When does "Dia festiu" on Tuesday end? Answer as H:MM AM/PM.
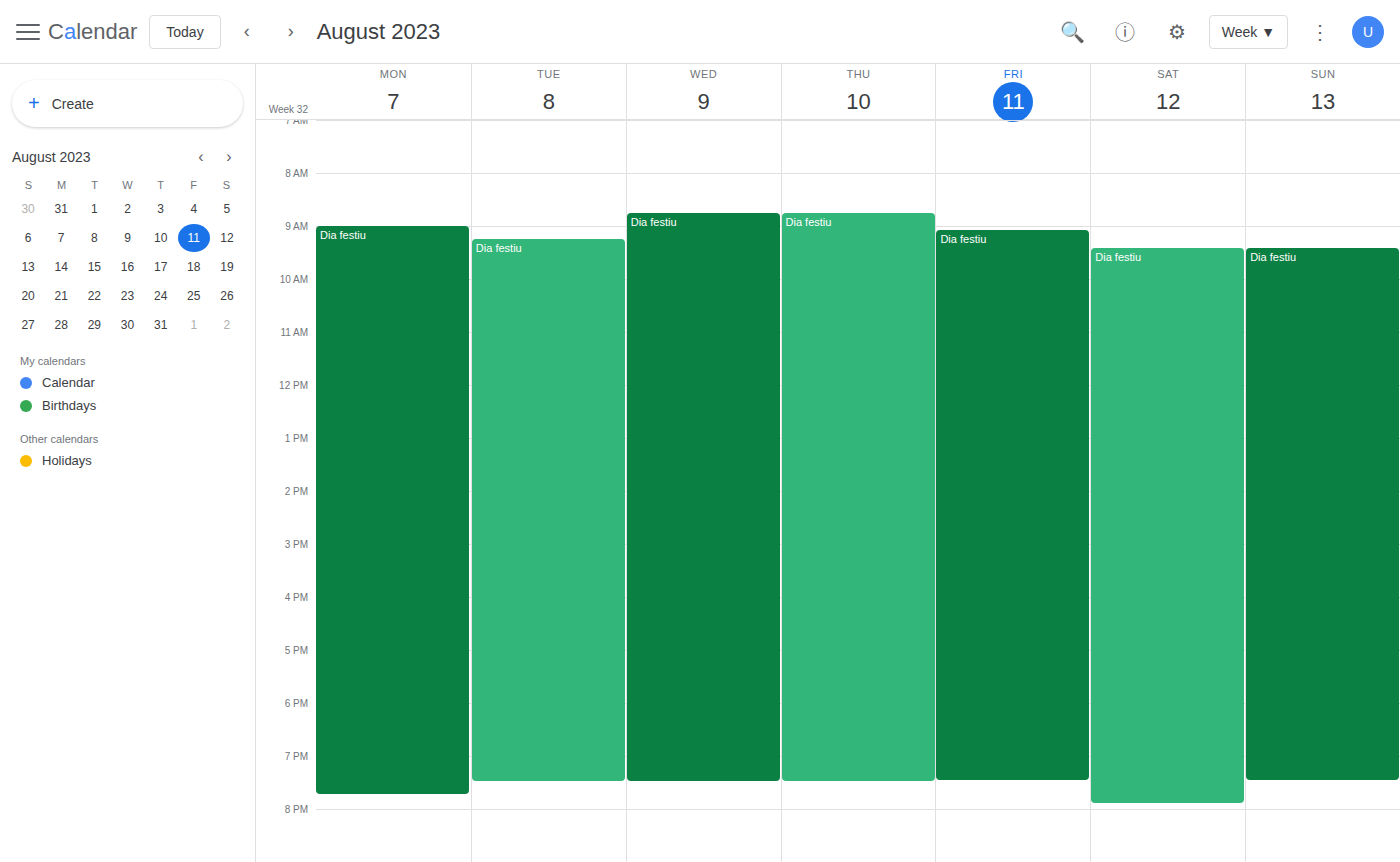
7:30 PM